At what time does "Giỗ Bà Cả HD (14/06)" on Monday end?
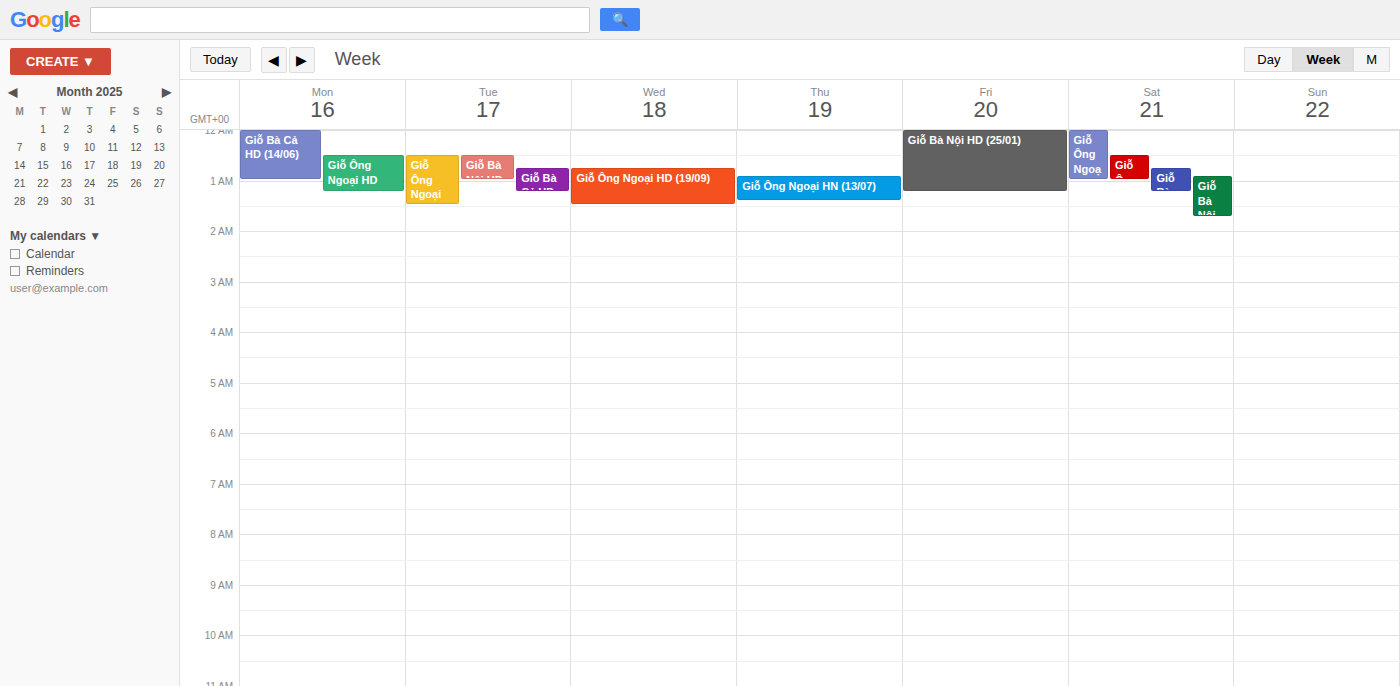
1:00 AM